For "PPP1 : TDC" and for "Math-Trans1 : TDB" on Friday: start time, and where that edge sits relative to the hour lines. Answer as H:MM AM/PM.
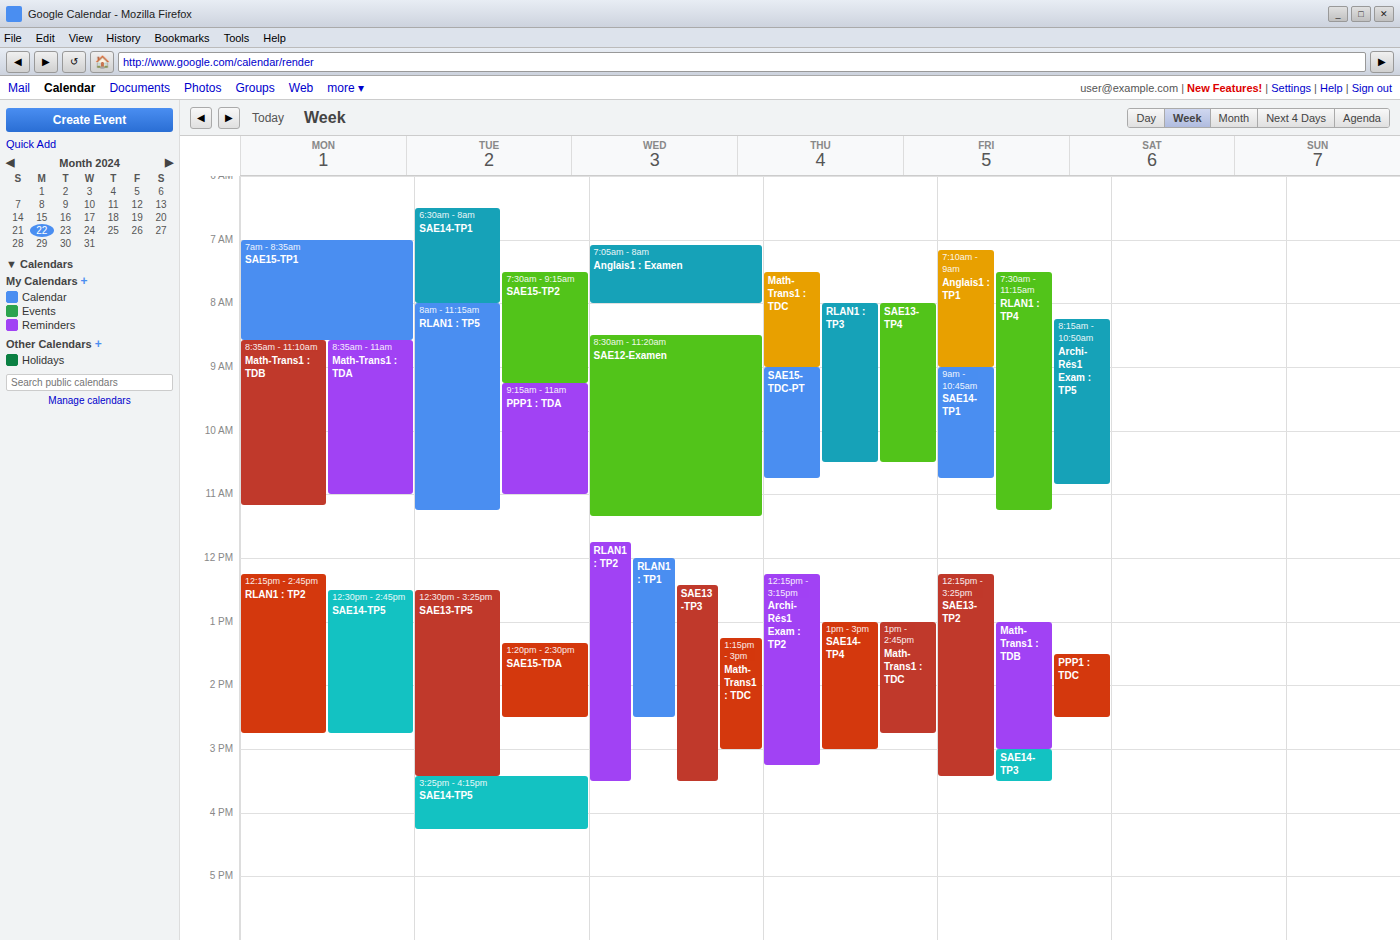
"PPP1 : TDC": 1:30 PM, halfway between the 1 PM and 2 PM lines. "Math-Trans1 : TDB": 1:00 PM, exactly on the 1 PM line.